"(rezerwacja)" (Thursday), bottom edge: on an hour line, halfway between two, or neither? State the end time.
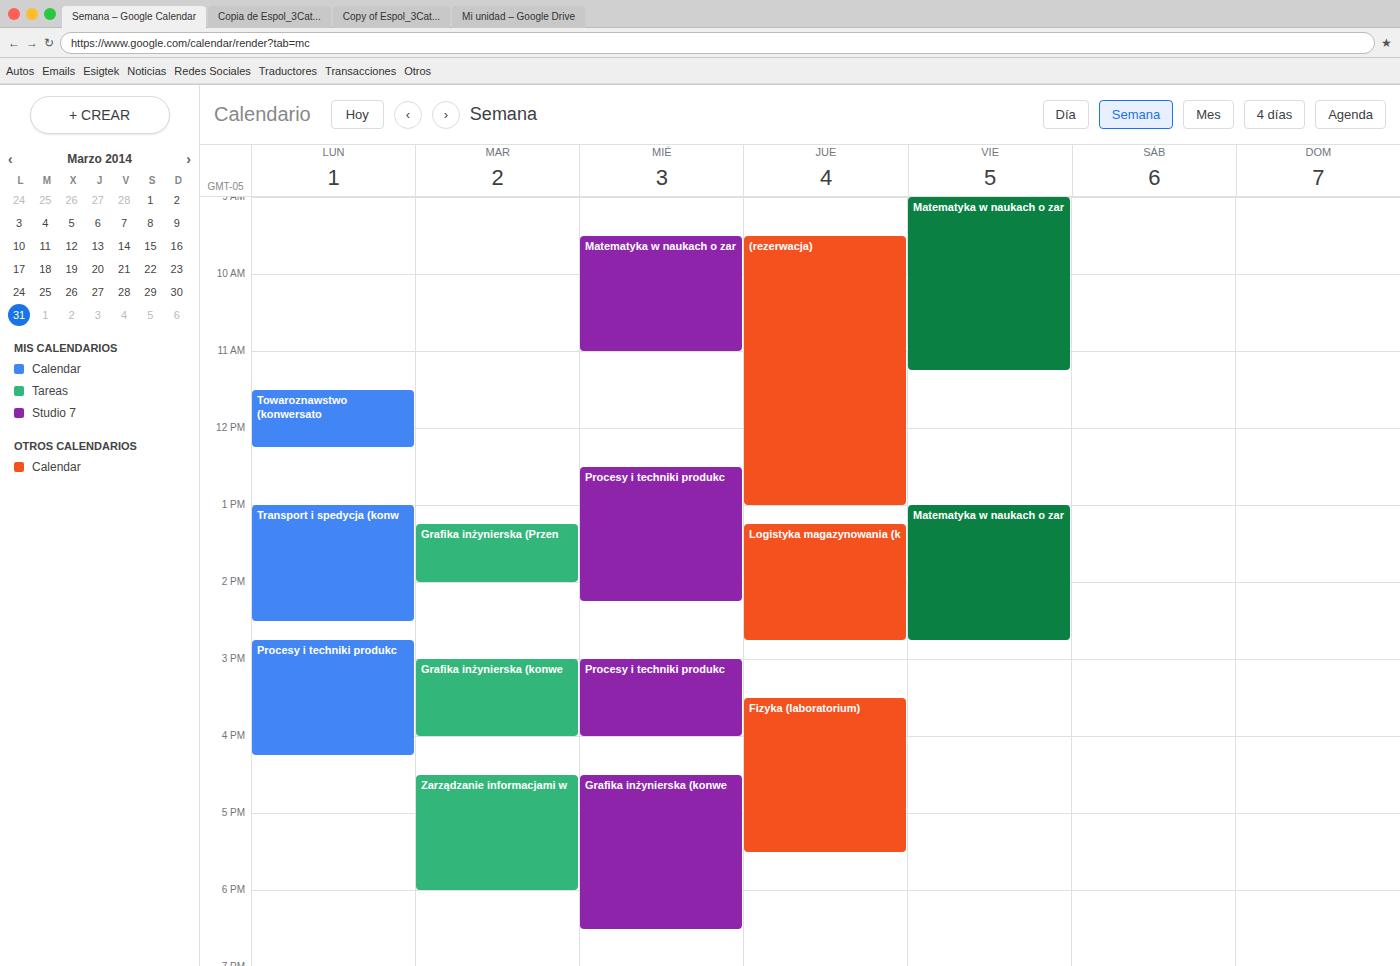
1:00 PM -- exactly on the 1 PM line.